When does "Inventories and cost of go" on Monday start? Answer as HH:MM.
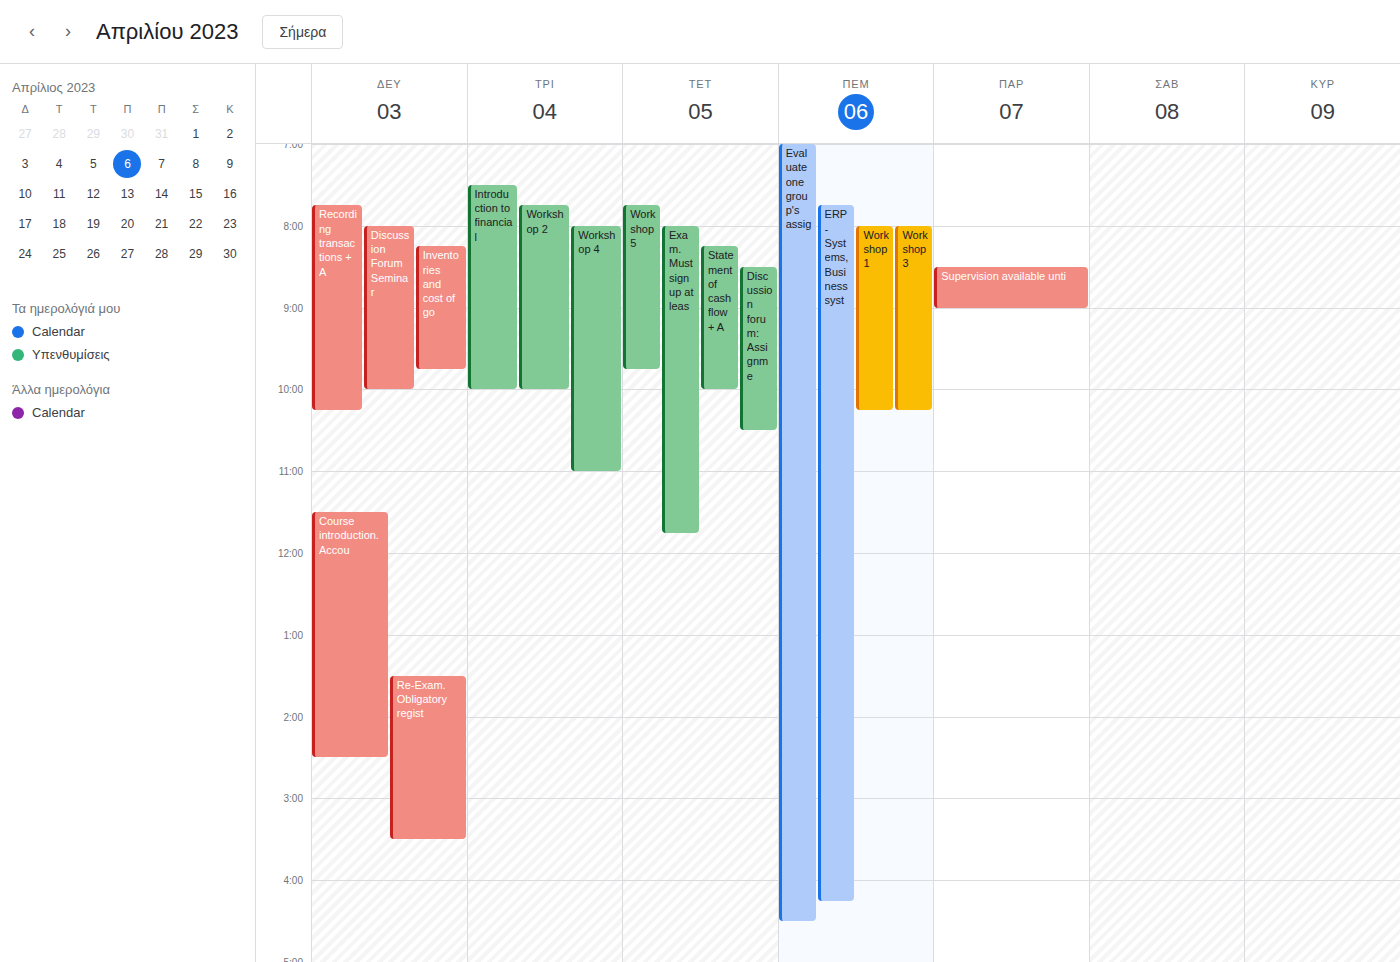
08:15